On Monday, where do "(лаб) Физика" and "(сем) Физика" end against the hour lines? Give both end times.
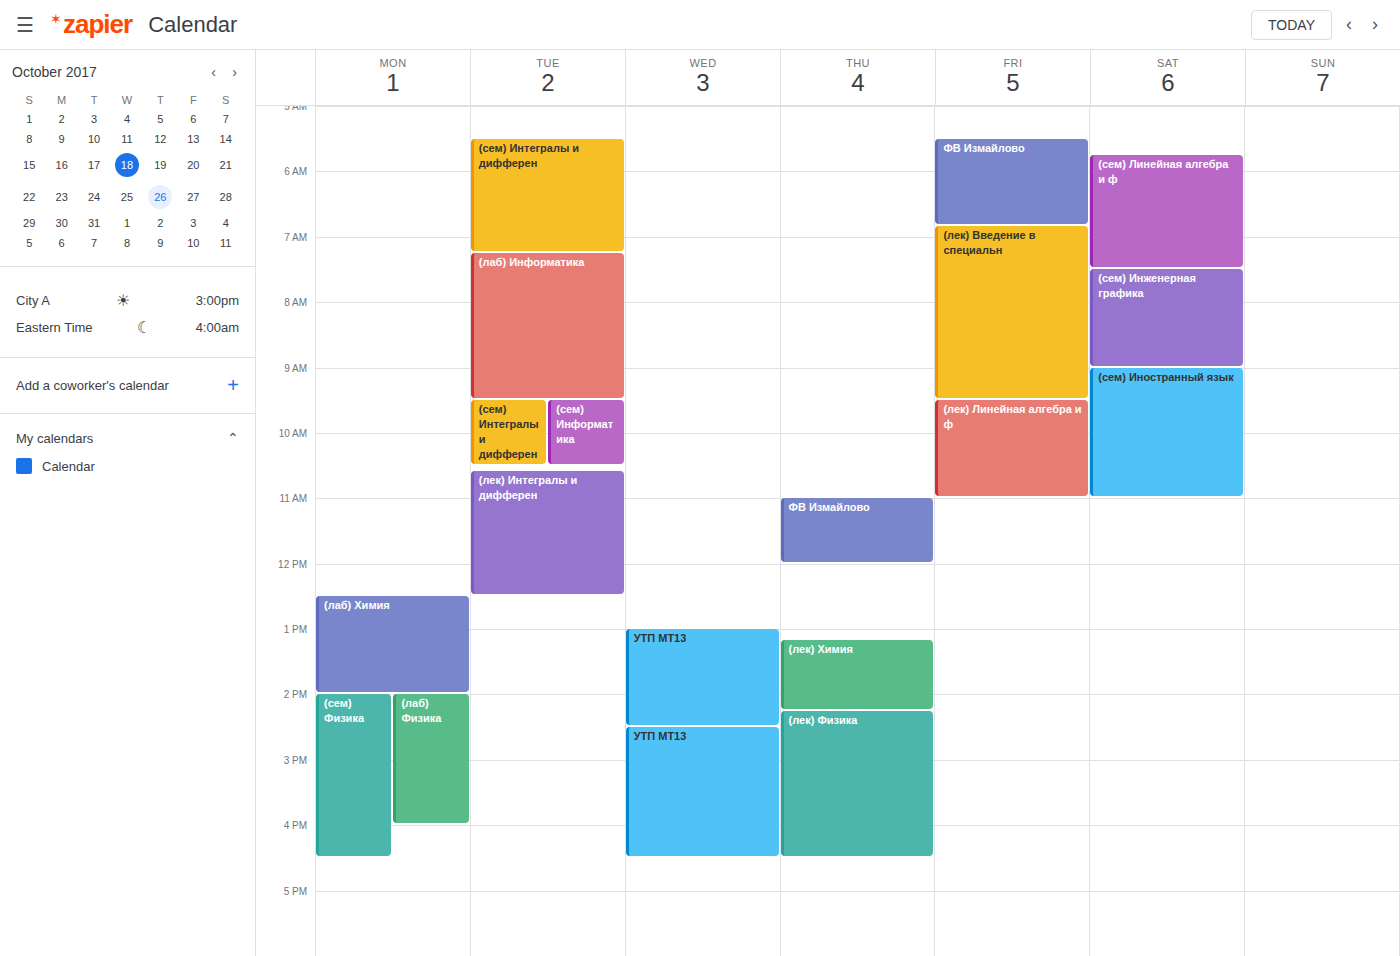
"(лаб) Физика": 4:00 PM, exactly on the 4 PM line. "(сем) Физика": 4:30 PM, halfway between the 4 PM and 5 PM lines.